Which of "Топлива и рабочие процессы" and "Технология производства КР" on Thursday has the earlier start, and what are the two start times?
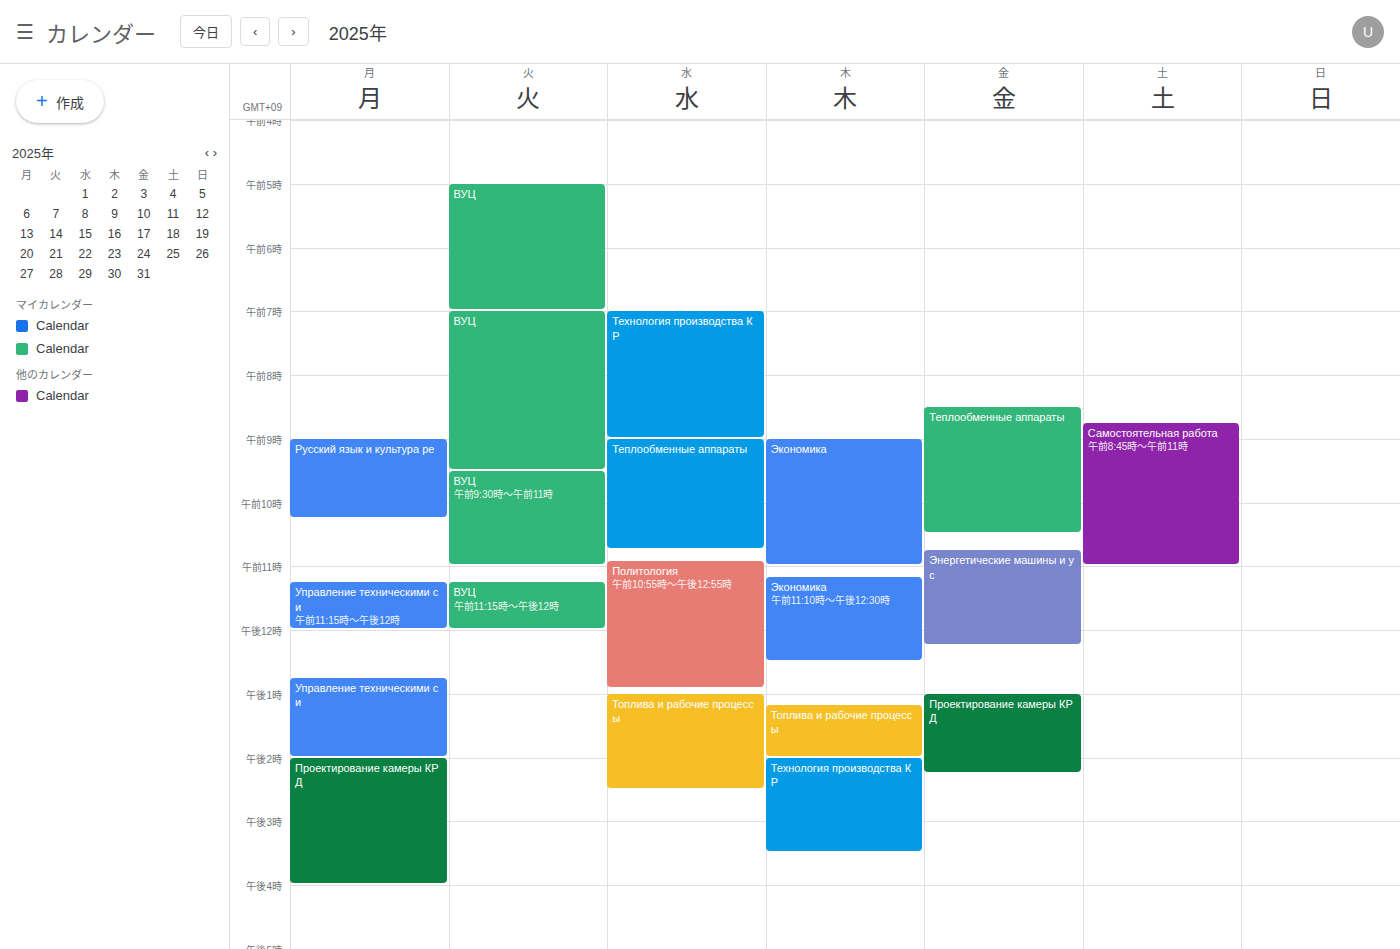
"Топлива и рабочие процессы" 13:10; "Технология производства КР" 14:00.